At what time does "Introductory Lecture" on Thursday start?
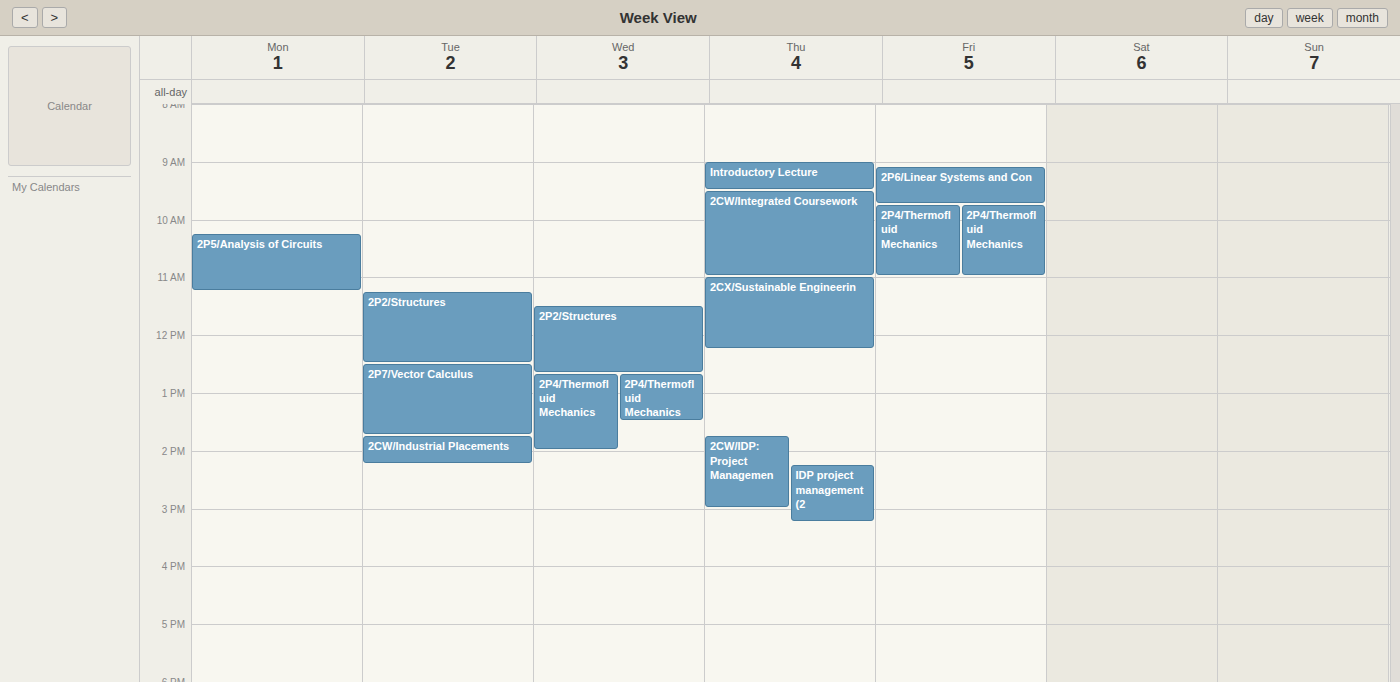
9:00 AM